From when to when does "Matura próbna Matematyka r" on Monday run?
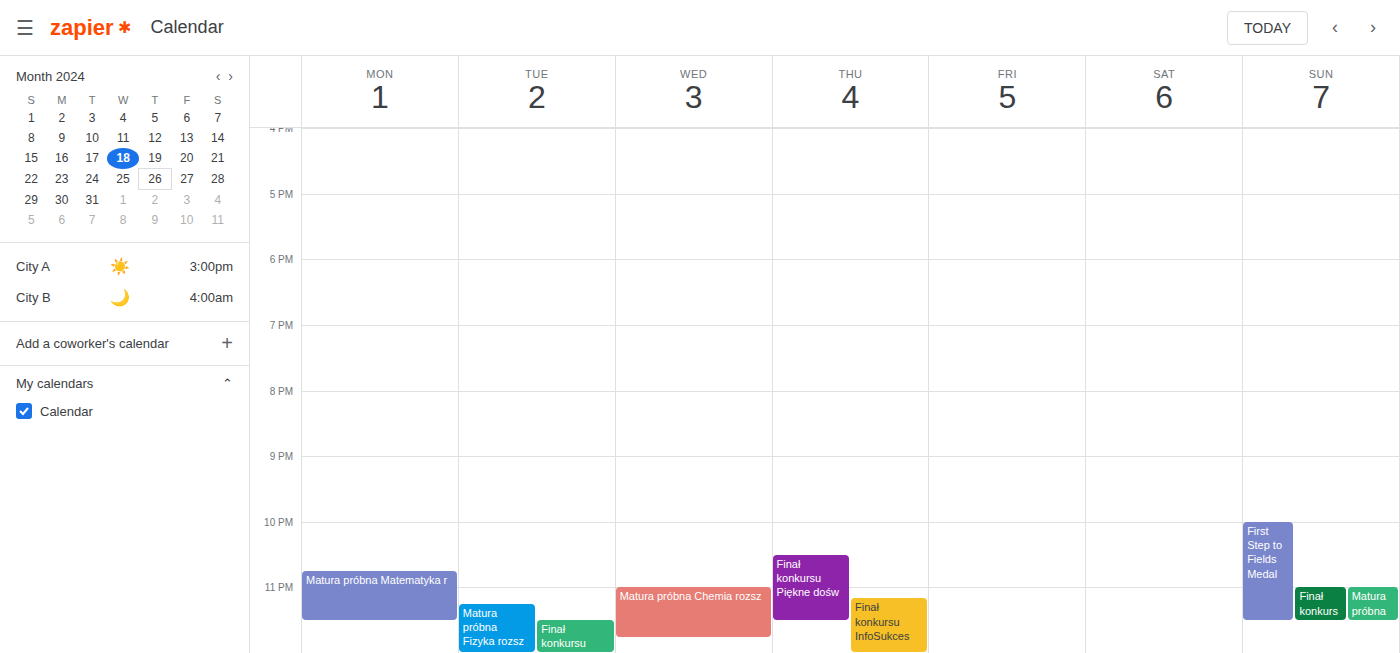
10:45 PM to 11:30 PM